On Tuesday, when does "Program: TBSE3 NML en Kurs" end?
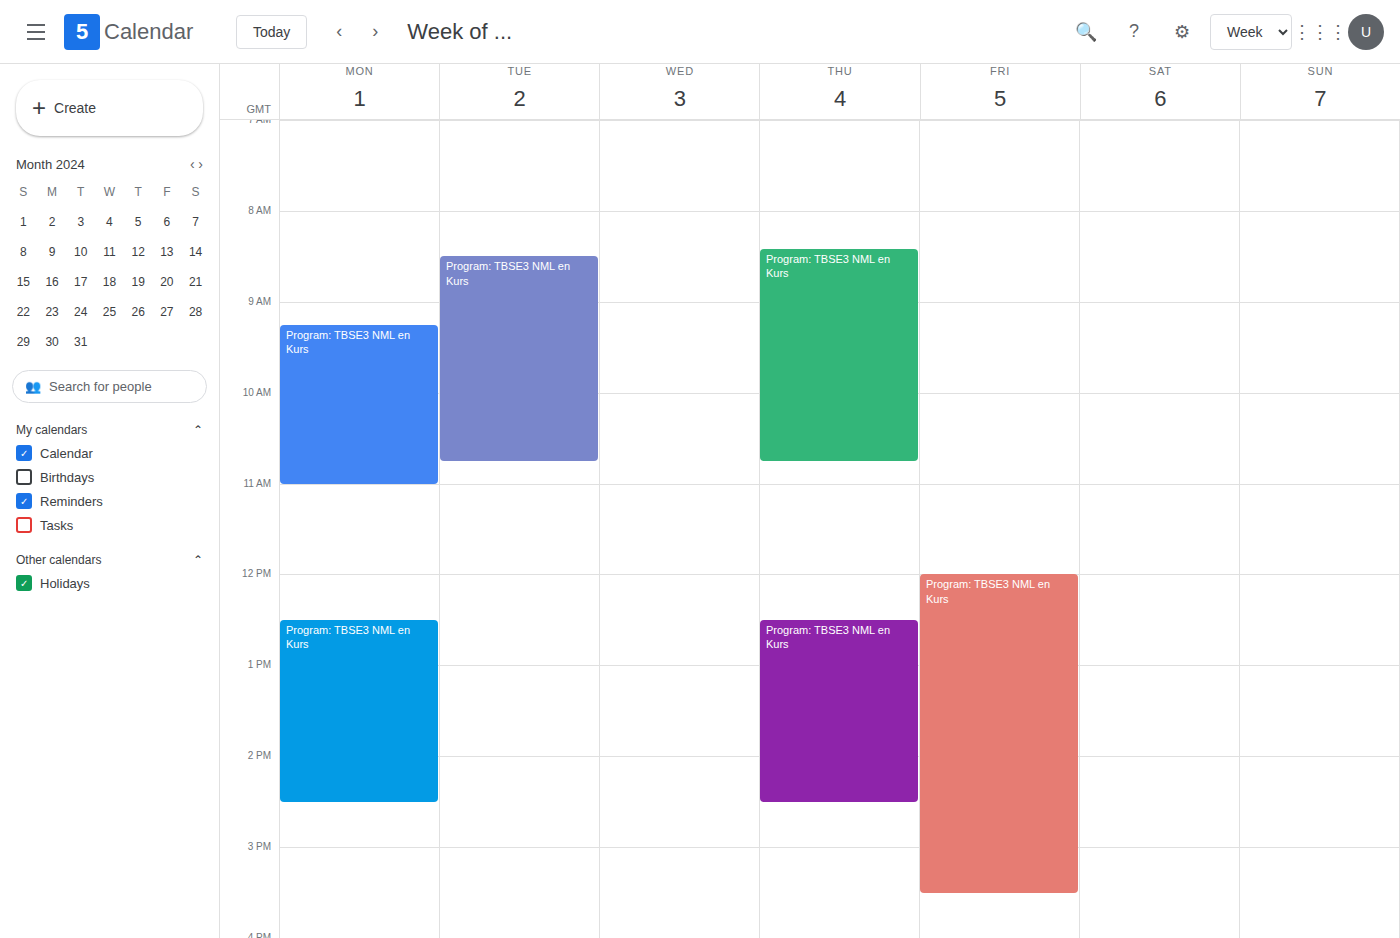
10:45